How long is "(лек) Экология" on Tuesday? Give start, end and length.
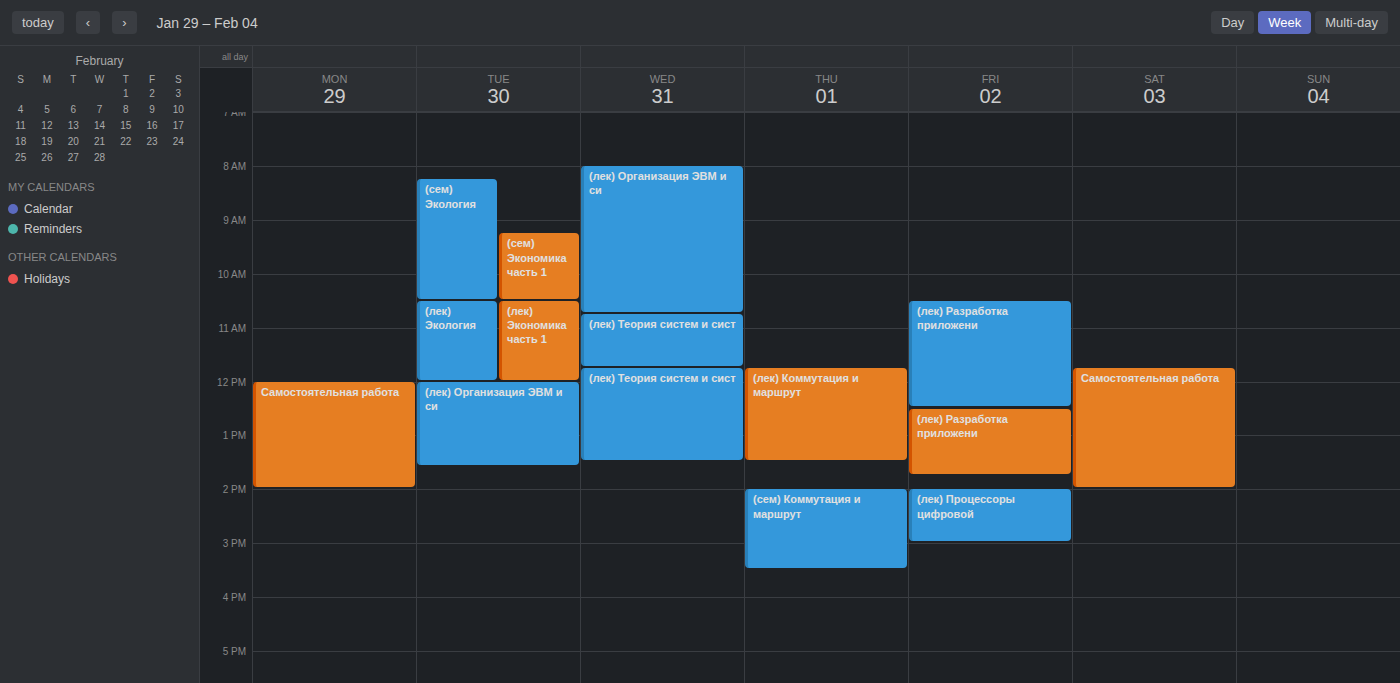
10:30 AM to 12:00 PM, 1 hour 30 minutes